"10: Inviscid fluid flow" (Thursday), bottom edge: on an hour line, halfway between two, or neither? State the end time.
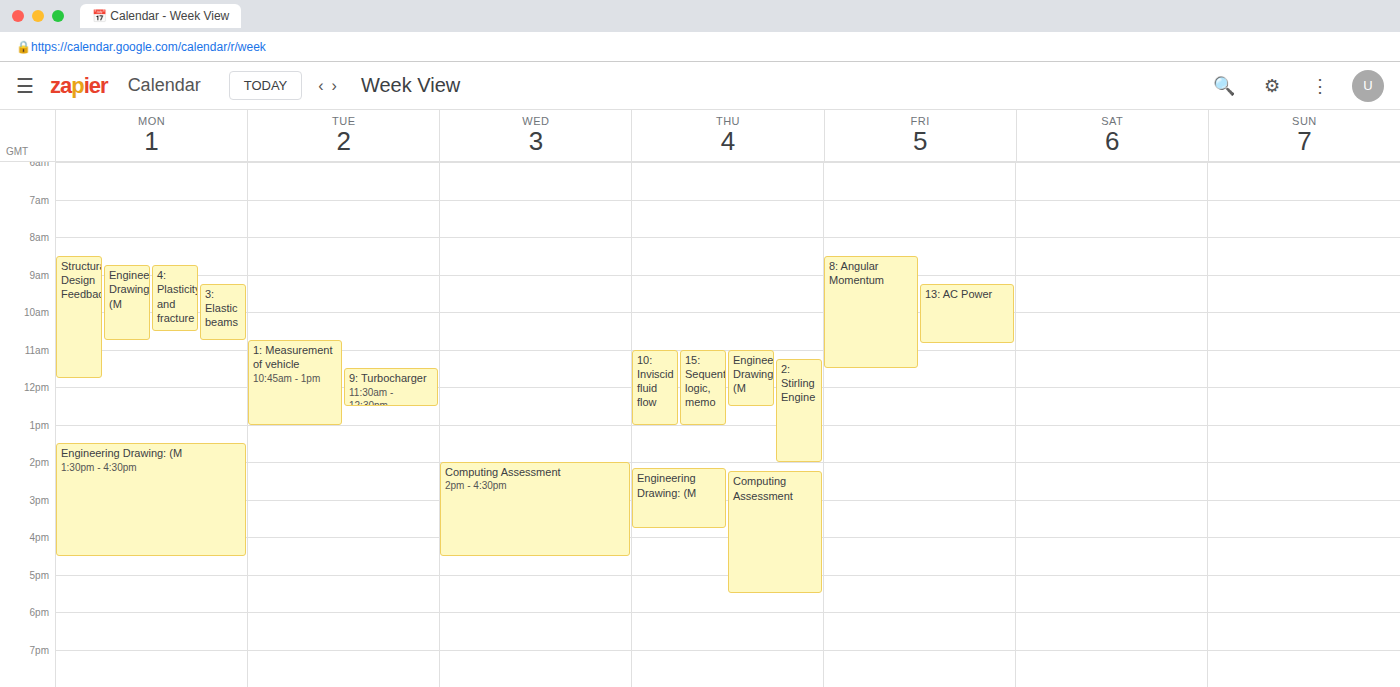
1:00 PM -- exactly on the 1 PM line.